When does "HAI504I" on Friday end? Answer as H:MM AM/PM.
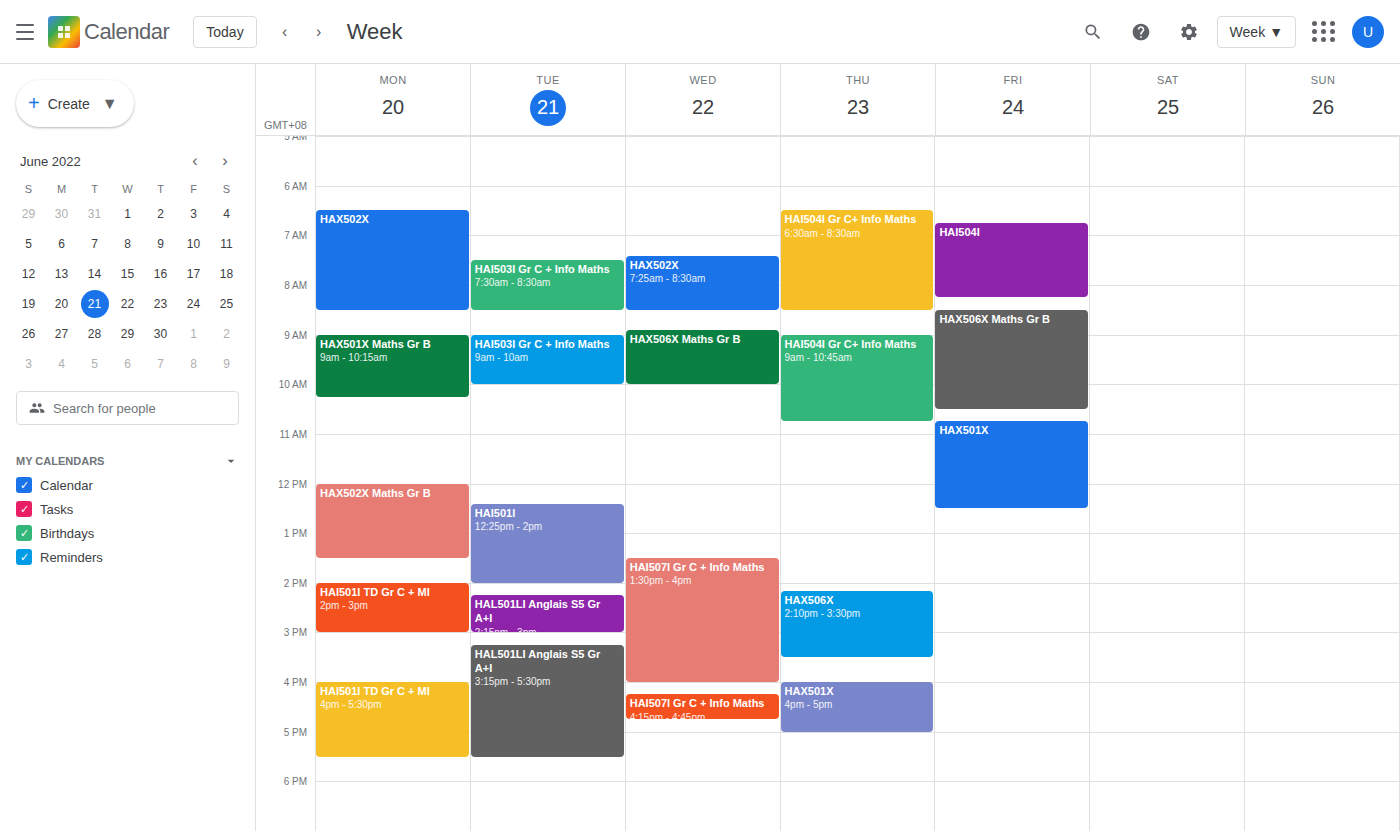
8:15 AM